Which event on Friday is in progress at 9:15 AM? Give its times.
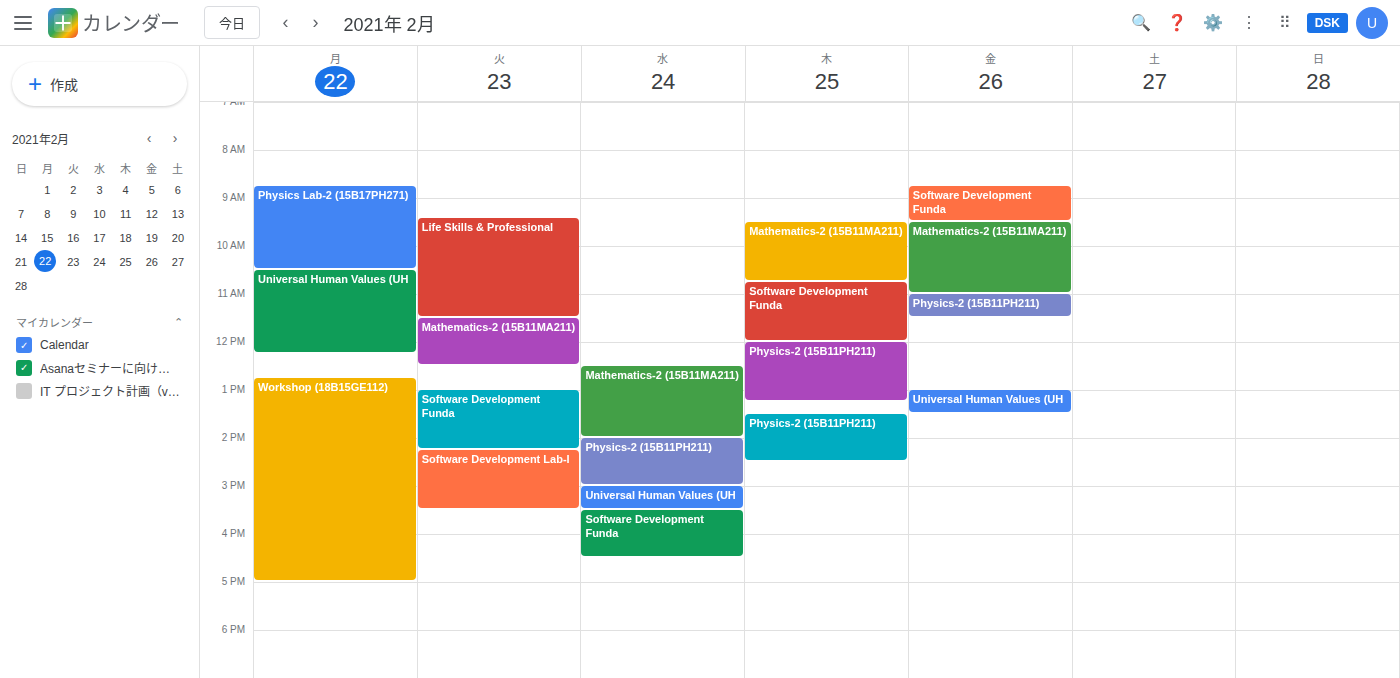
"Software Development Funda", 8:45 AM to 9:30 AM